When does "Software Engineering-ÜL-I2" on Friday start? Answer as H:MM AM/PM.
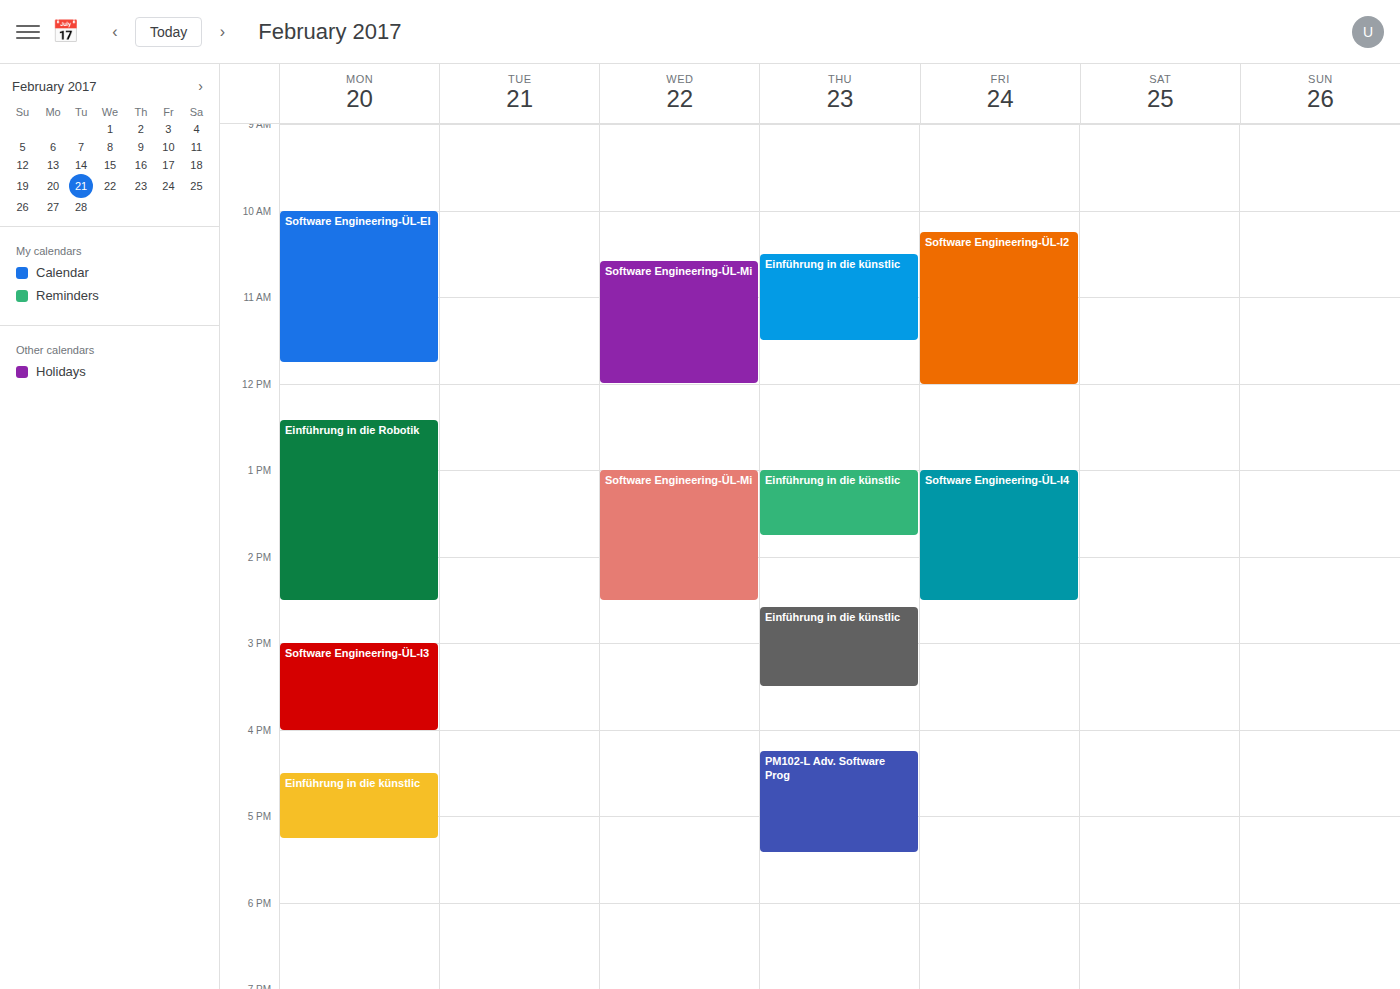
10:15 AM